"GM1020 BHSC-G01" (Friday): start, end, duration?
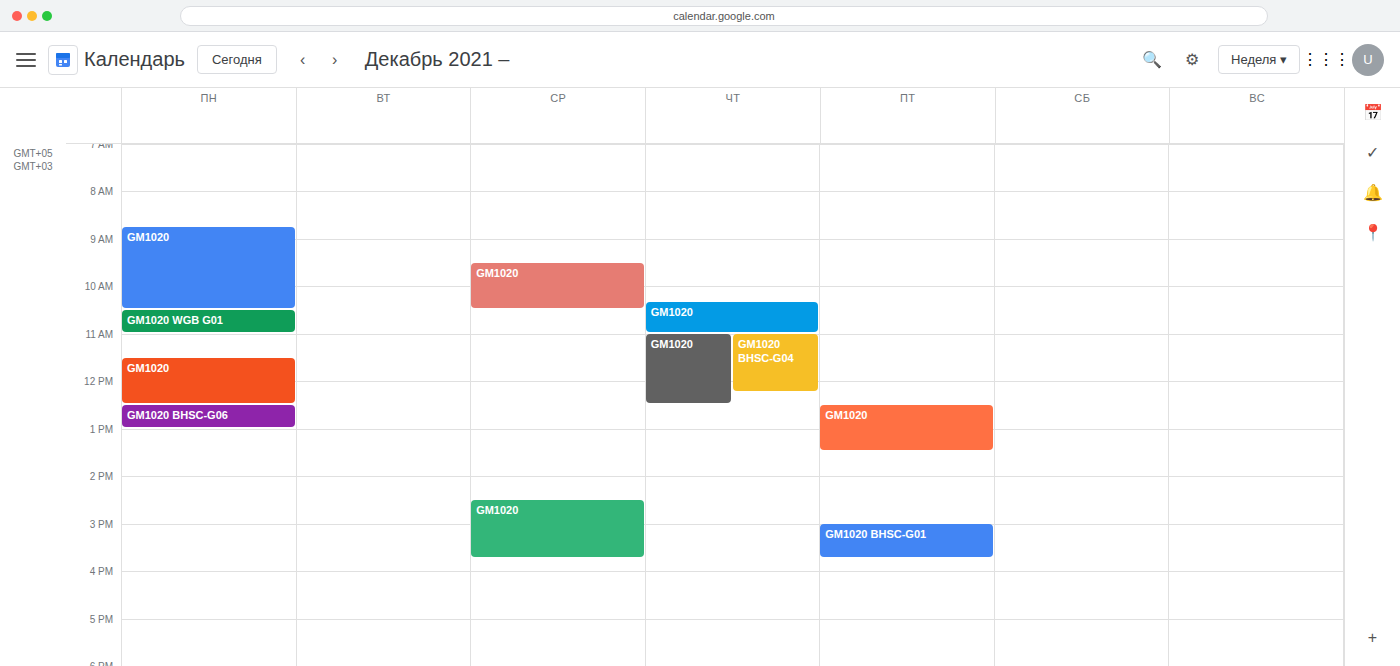
3:00 PM to 3:45 PM, 45 minutes